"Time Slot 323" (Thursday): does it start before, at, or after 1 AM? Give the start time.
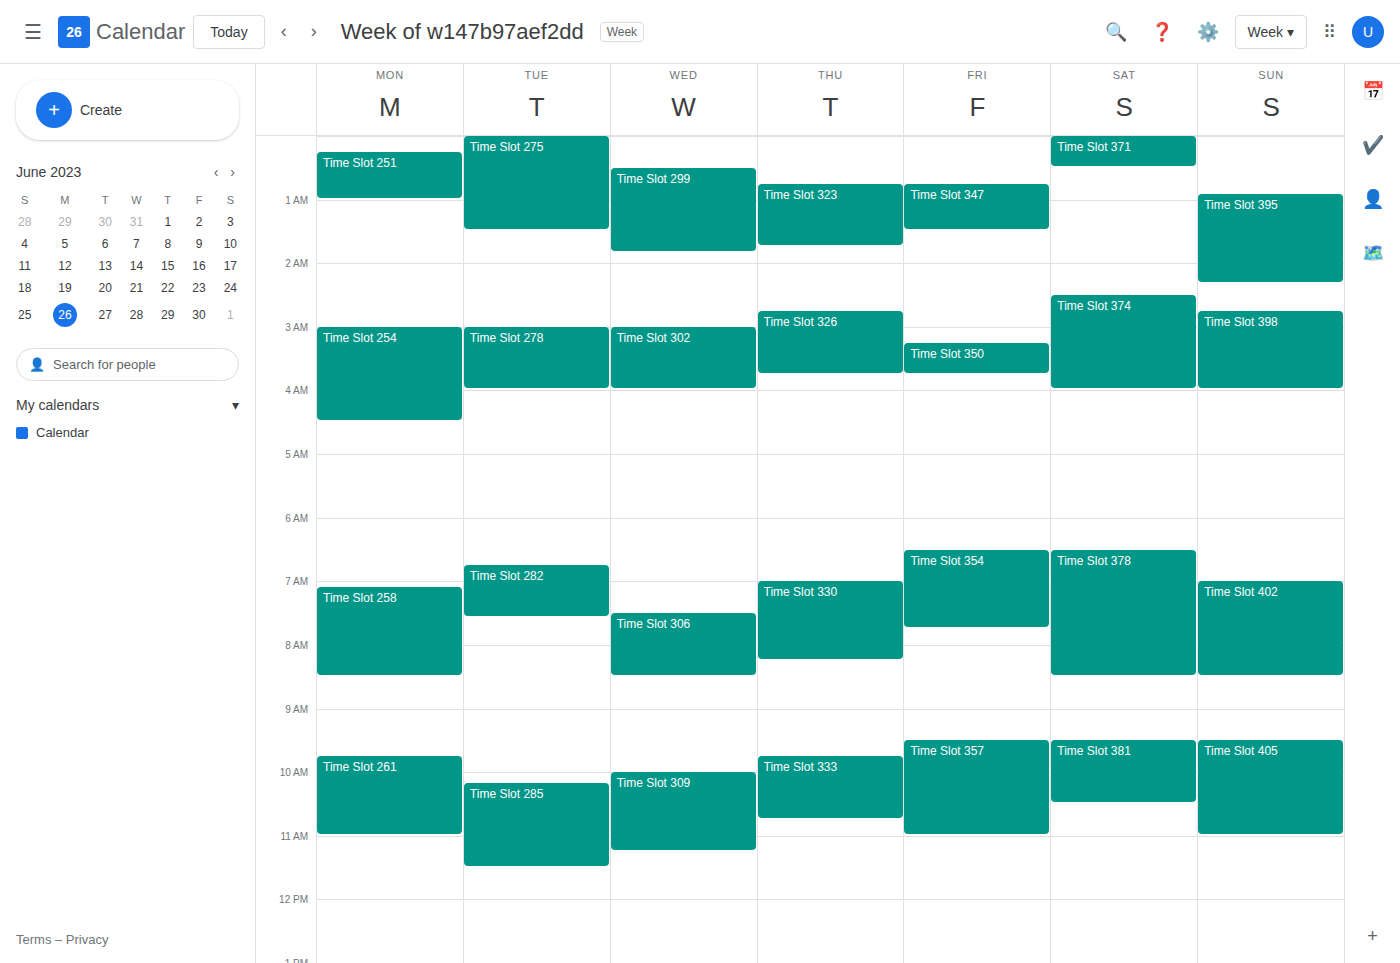
12:45 AM -- before 1 AM, 15 minutes above the 1 AM line.